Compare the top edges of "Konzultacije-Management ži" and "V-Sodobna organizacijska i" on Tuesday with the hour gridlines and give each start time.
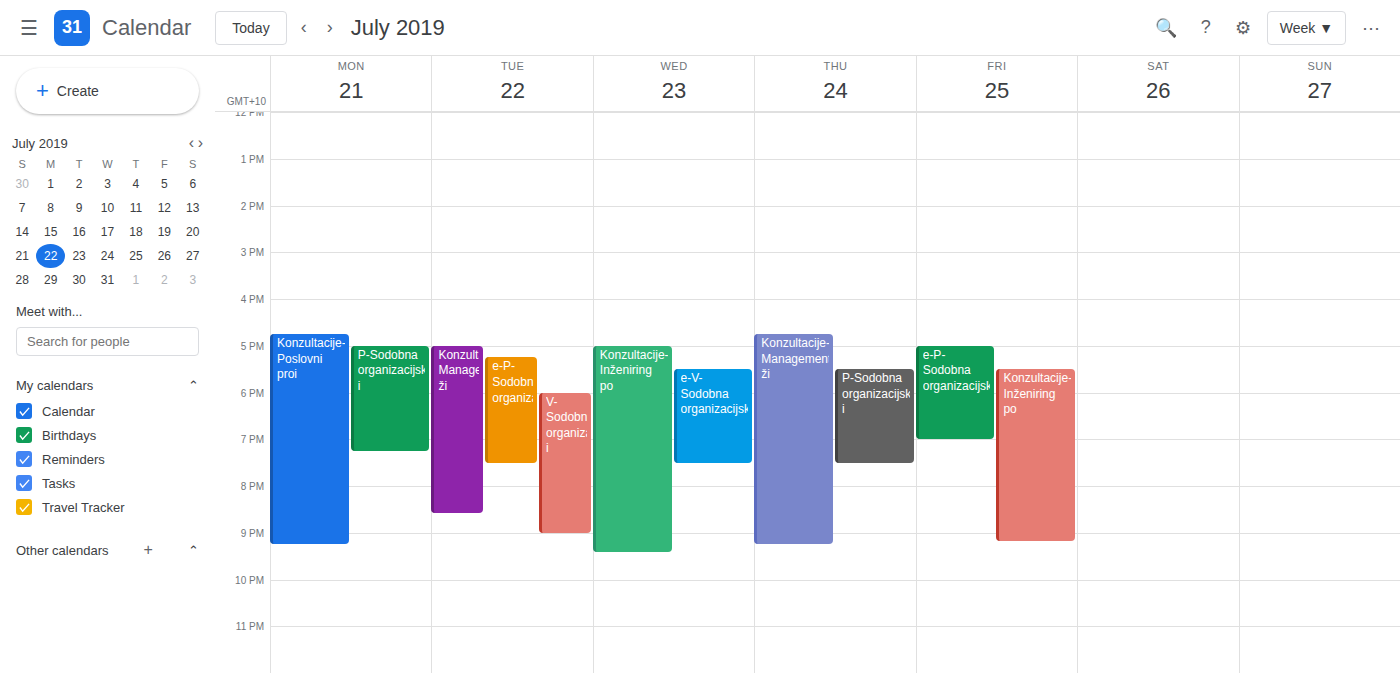
"Konzultacije-Management ži": 5:00 PM, exactly on the 5 PM line. "V-Sodobna organizacijska i": 6:00 PM, exactly on the 6 PM line.